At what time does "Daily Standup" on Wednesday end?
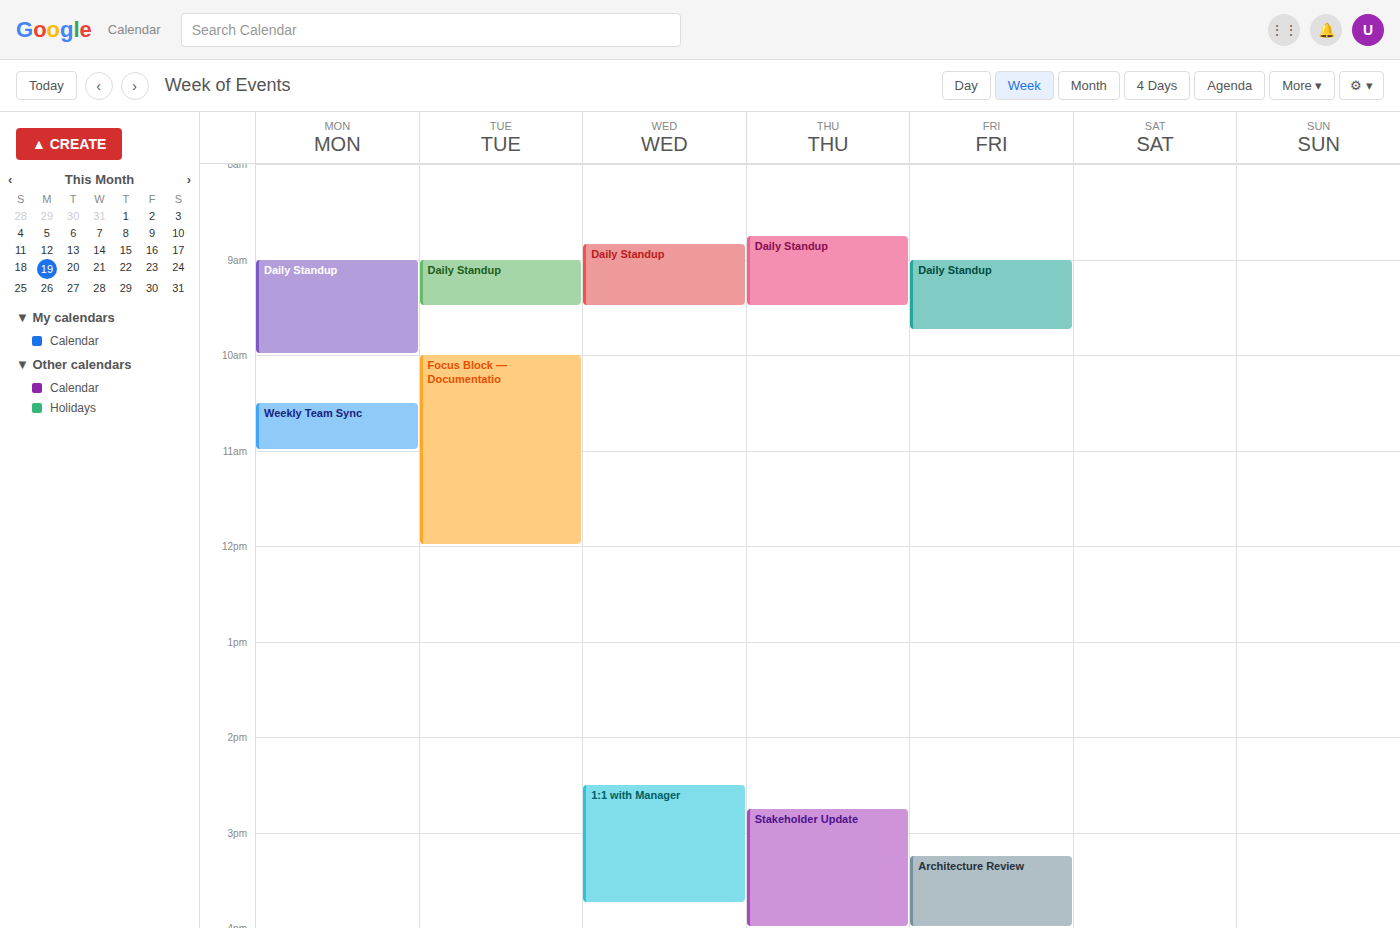
9:30 AM